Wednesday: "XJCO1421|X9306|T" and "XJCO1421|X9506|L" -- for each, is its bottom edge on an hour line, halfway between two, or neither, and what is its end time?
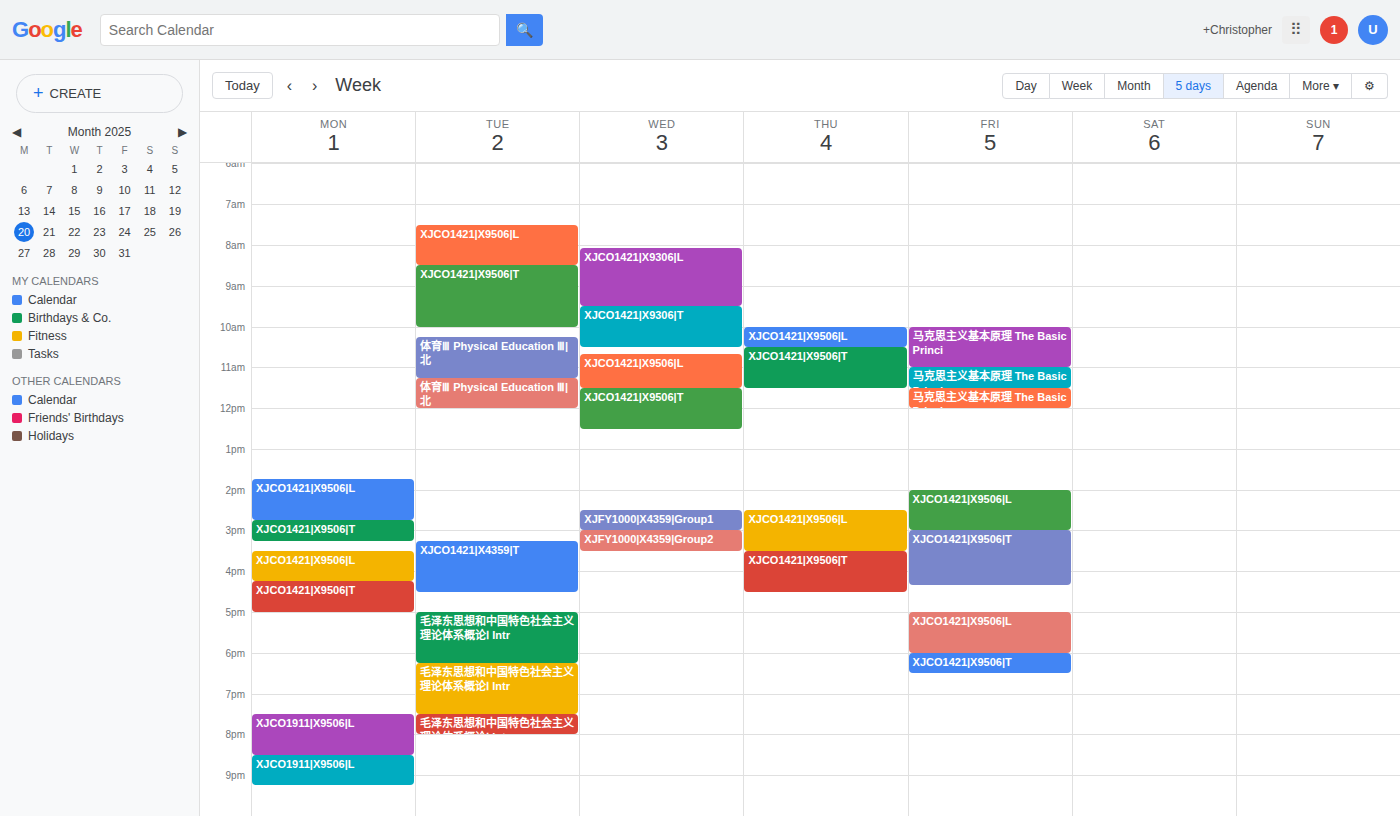
"XJCO1421|X9306|T": 10:30 AM, halfway between the 10 AM and 11 AM lines. "XJCO1421|X9506|L": 11:30 AM, halfway between the 11 AM and 12 PM lines.